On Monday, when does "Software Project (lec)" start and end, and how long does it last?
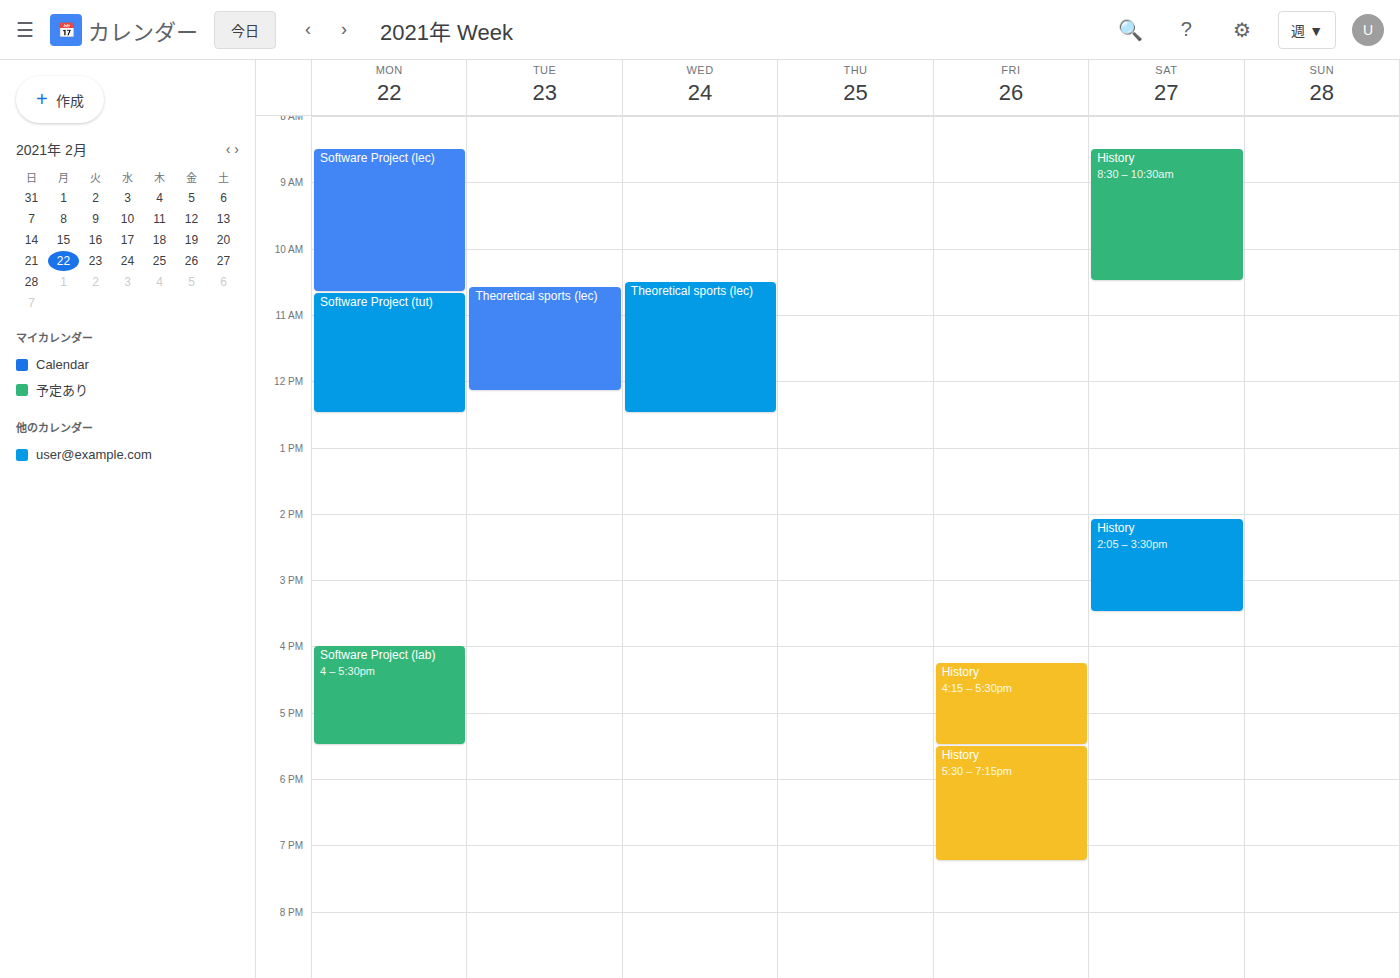
8:30 AM to 10:40 AM, 2 hours 10 minutes